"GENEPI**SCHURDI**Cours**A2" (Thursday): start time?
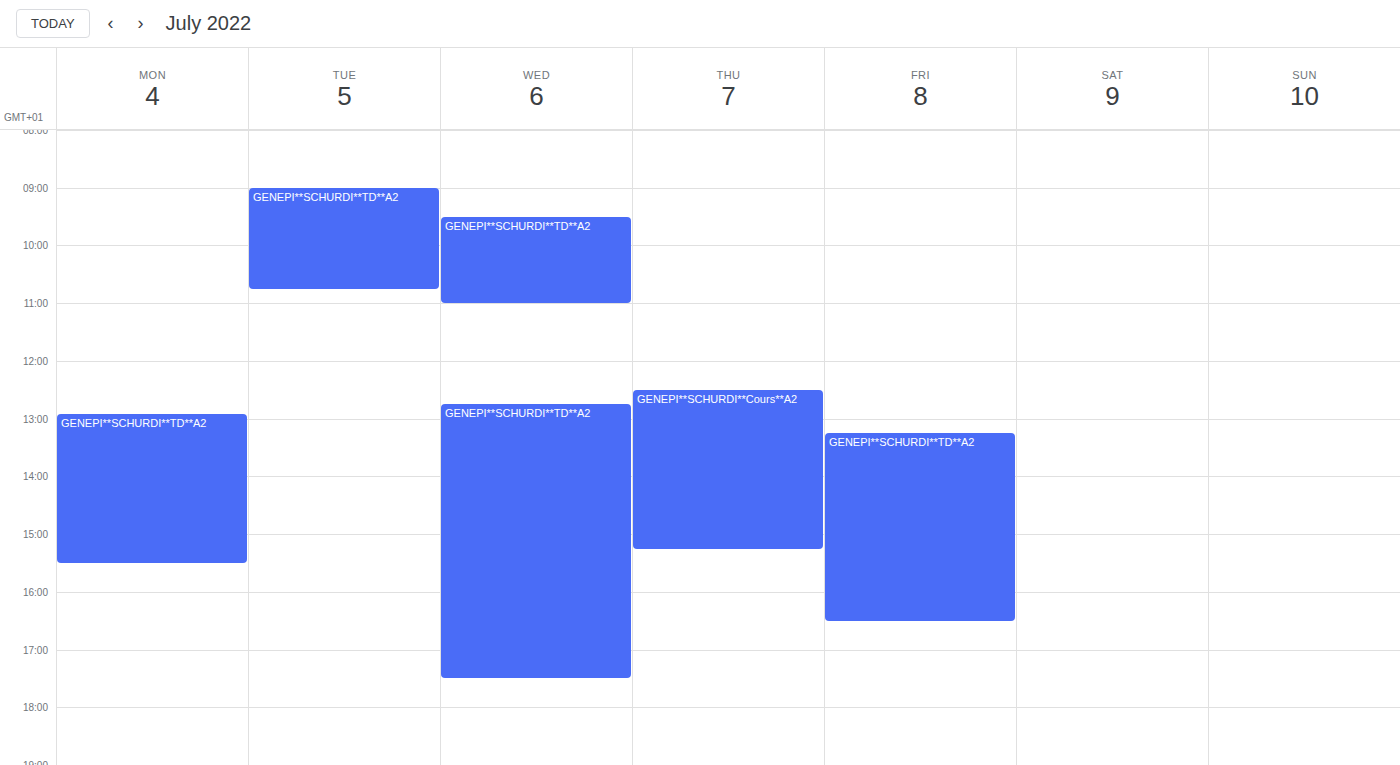
12:30 PM